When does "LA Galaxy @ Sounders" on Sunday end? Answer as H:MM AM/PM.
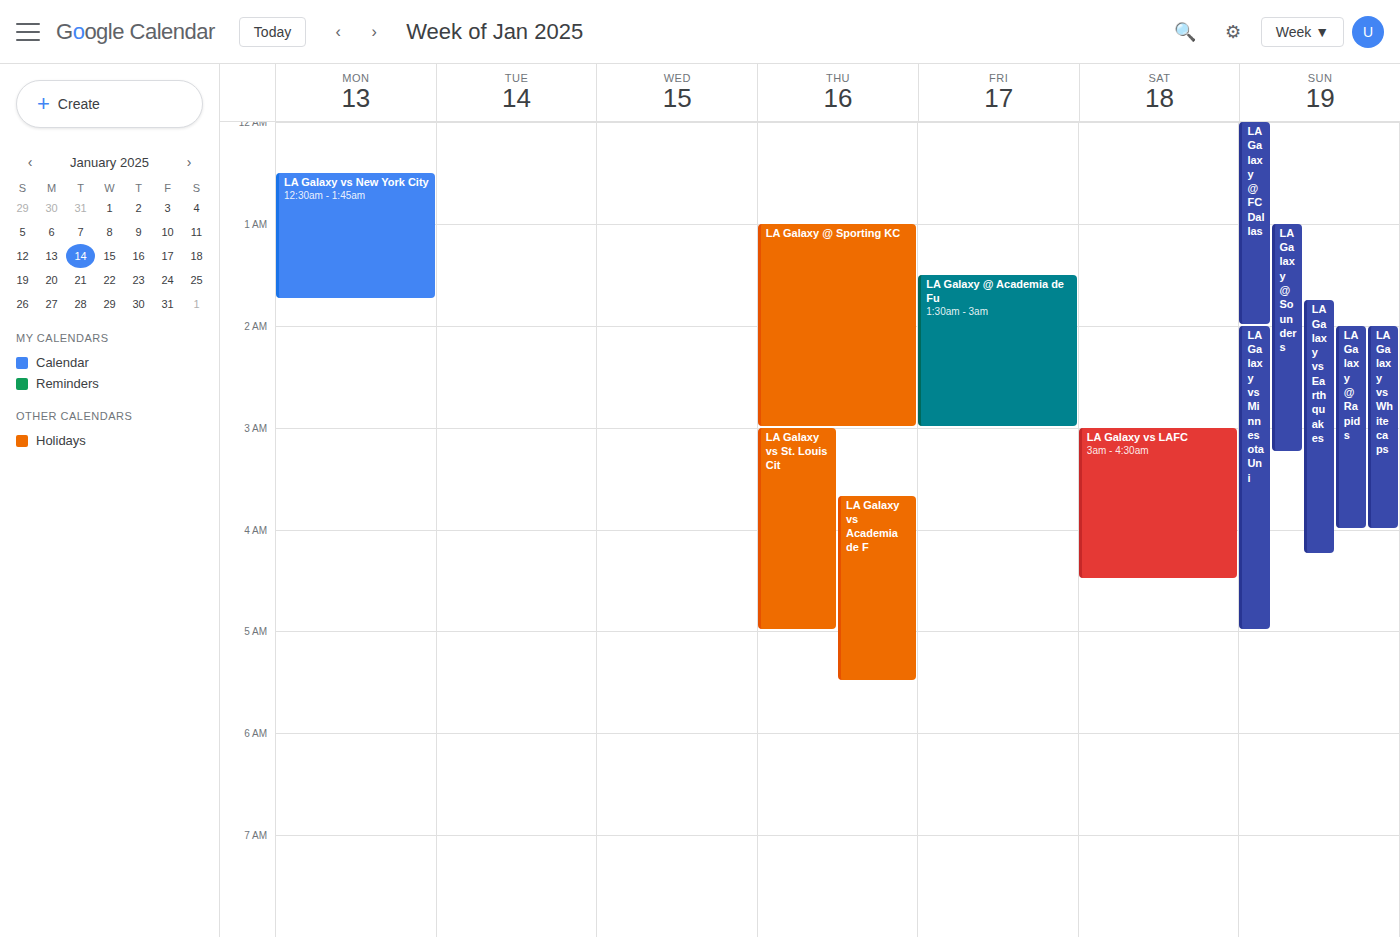
3:15 AM